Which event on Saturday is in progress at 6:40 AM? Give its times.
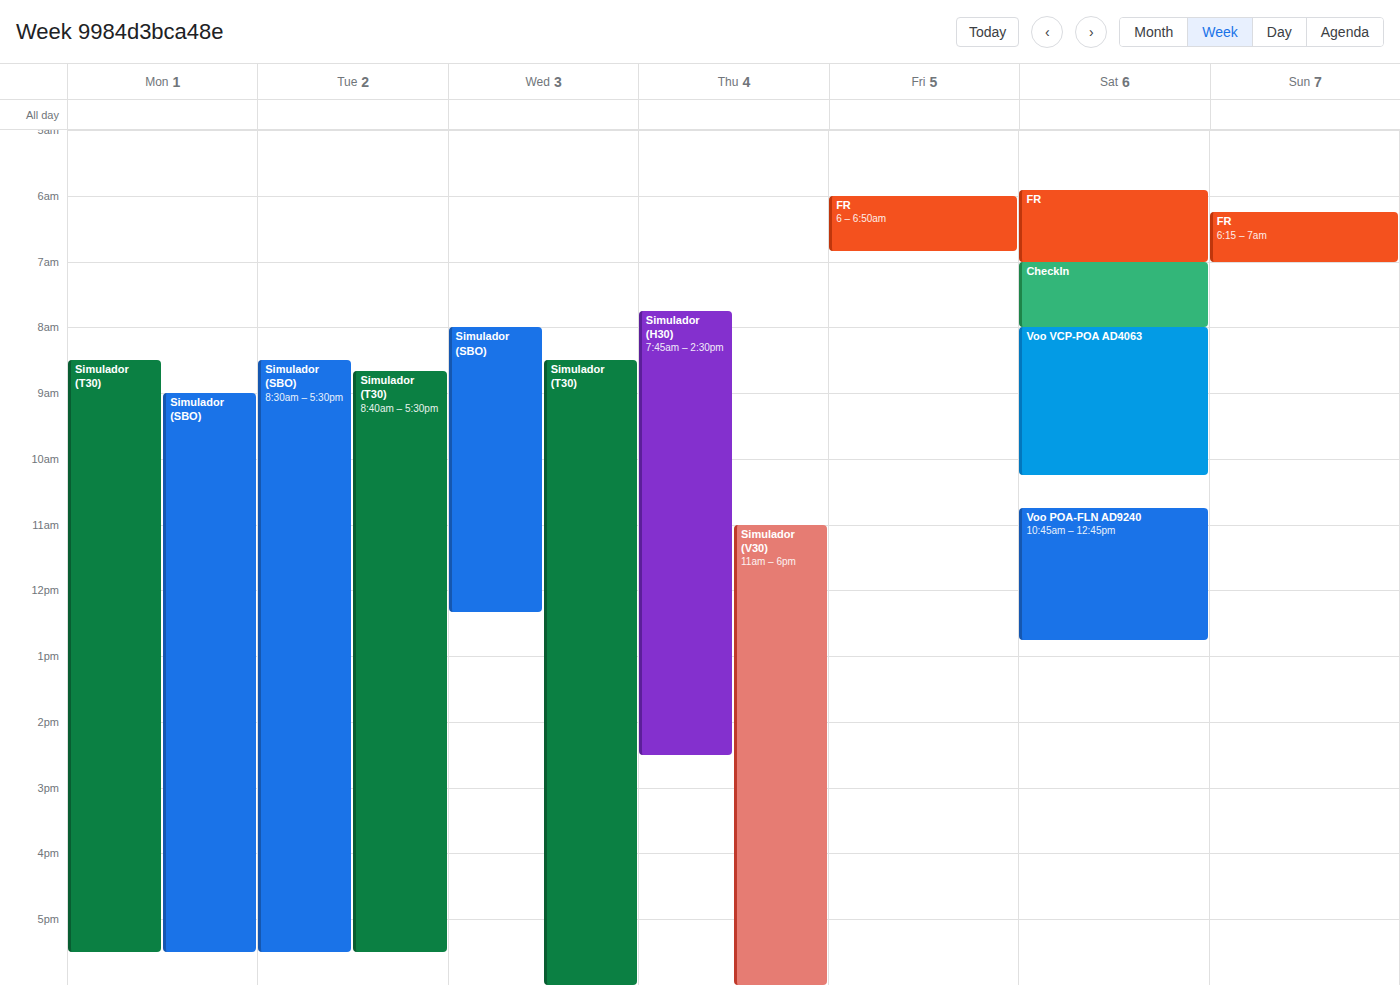
"FR", 5:55 AM to 7:00 AM